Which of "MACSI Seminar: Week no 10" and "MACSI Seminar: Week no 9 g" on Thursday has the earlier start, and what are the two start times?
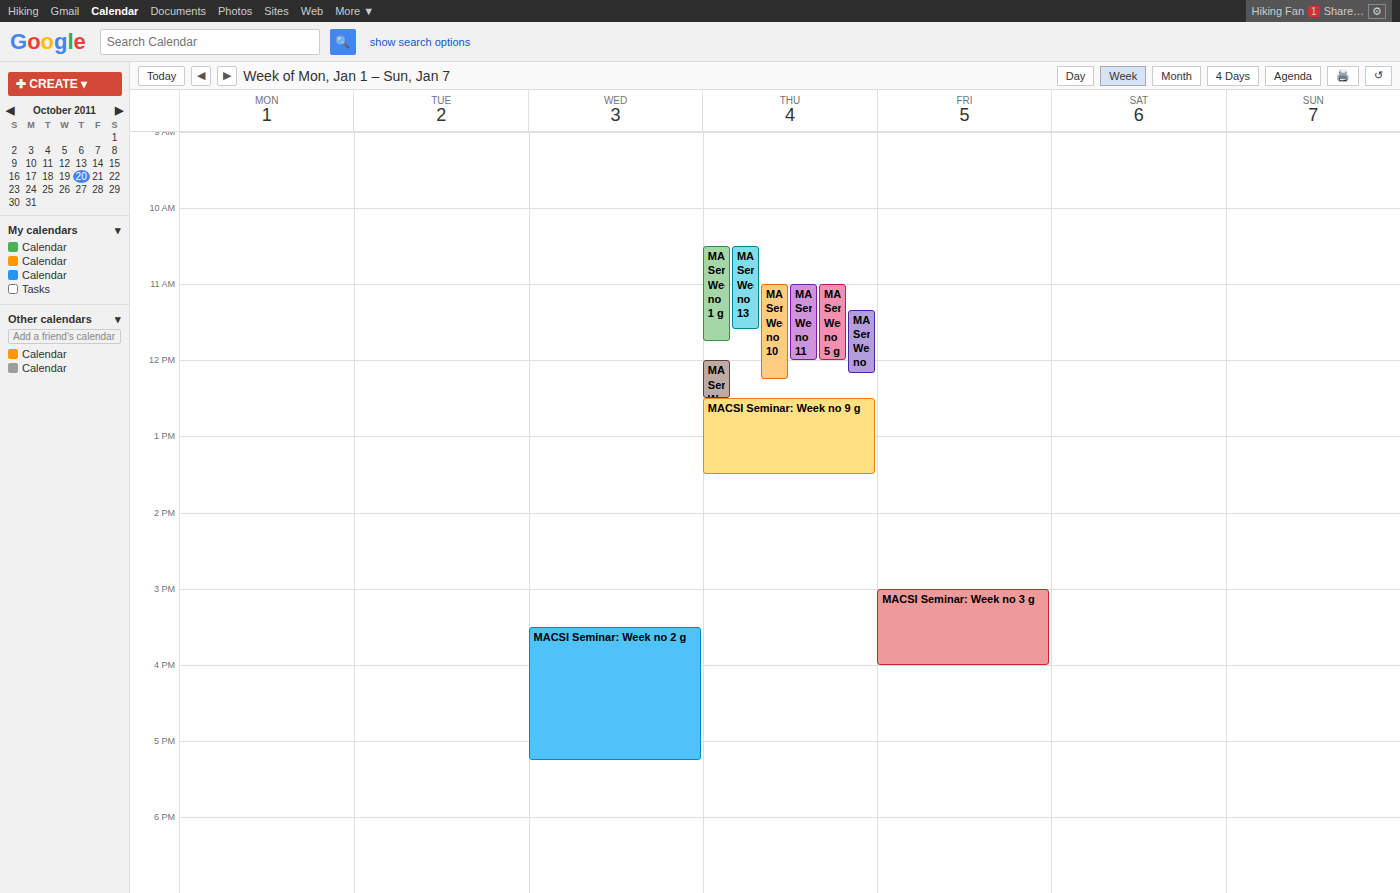
"MACSI Seminar: Week no 10" 11:00 AM; "MACSI Seminar: Week no 9 g" 12:30 PM.